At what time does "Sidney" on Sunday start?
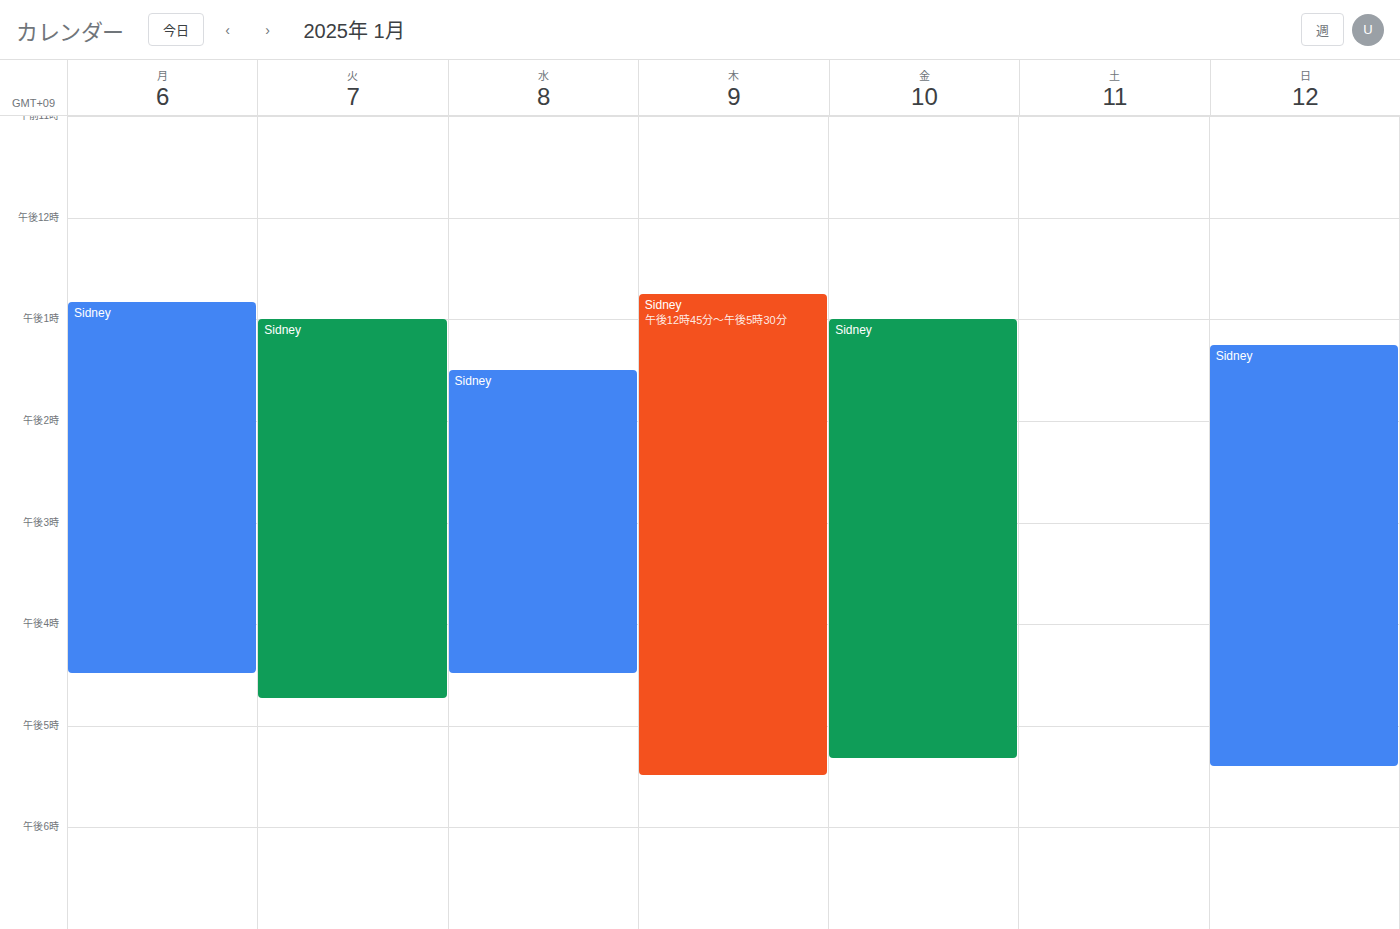
1:15 PM